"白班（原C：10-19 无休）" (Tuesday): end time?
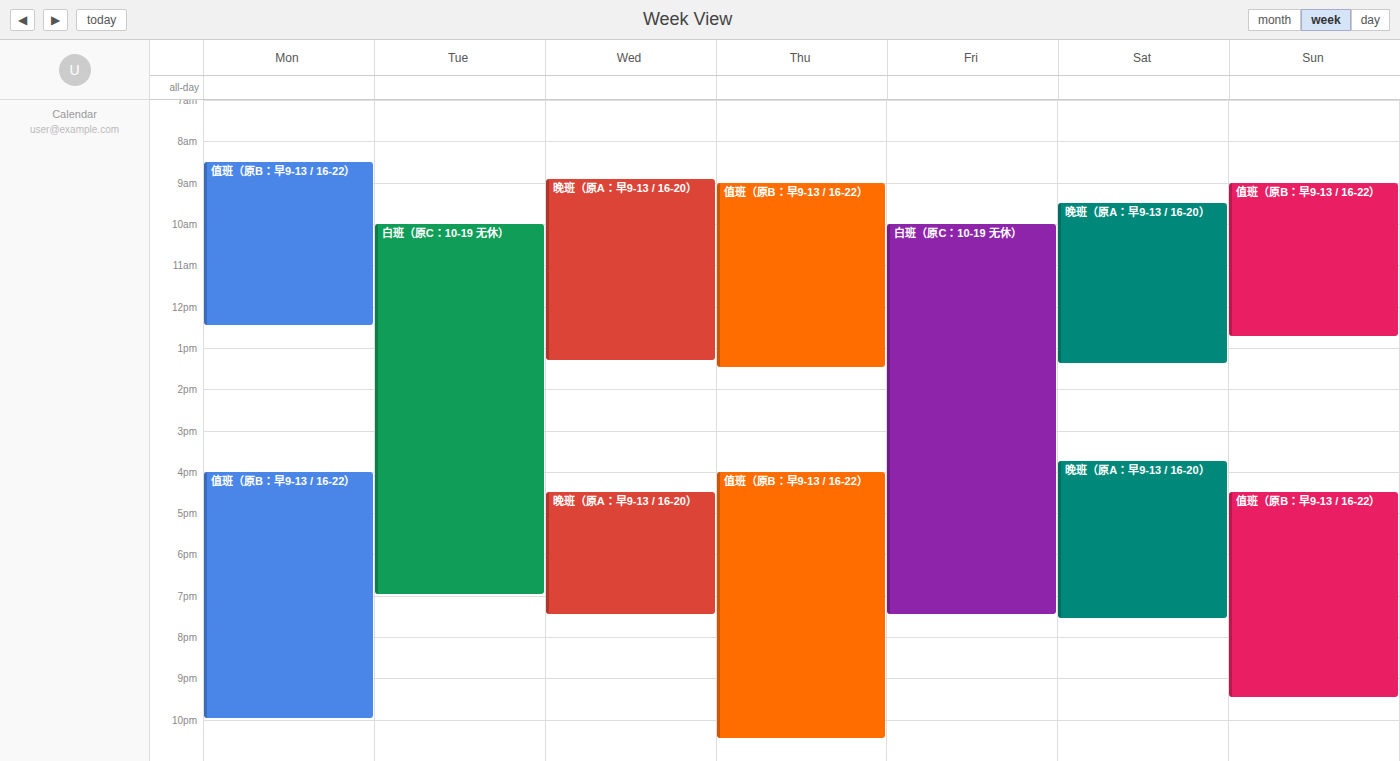
7:00 PM